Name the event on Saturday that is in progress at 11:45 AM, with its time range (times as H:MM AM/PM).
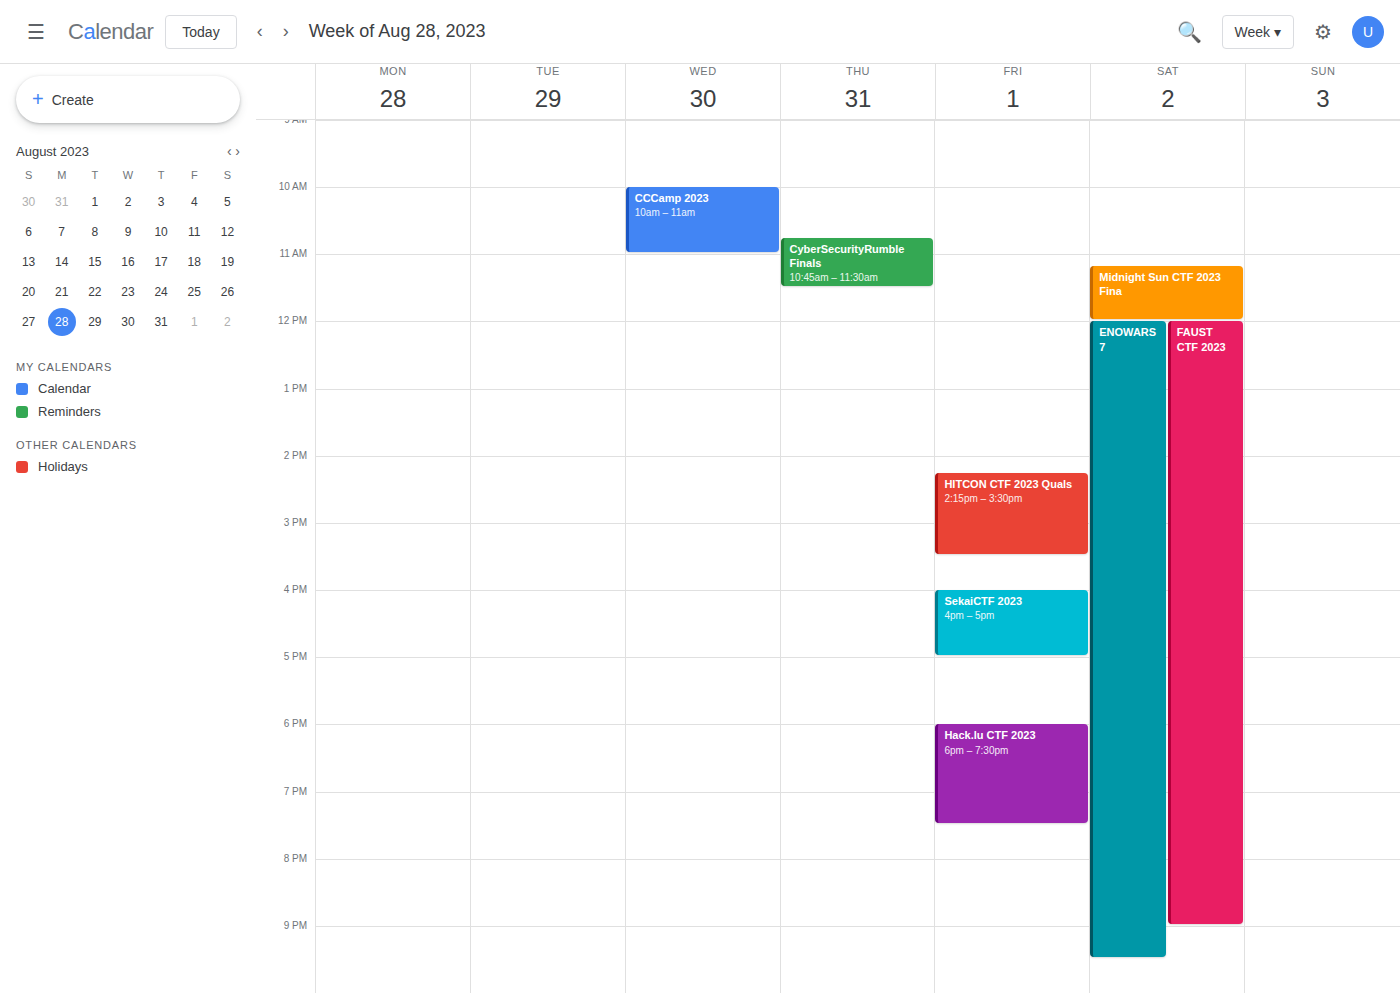
"Midnight Sun CTF 2023 Fina", 11:10 AM to 12:00 PM